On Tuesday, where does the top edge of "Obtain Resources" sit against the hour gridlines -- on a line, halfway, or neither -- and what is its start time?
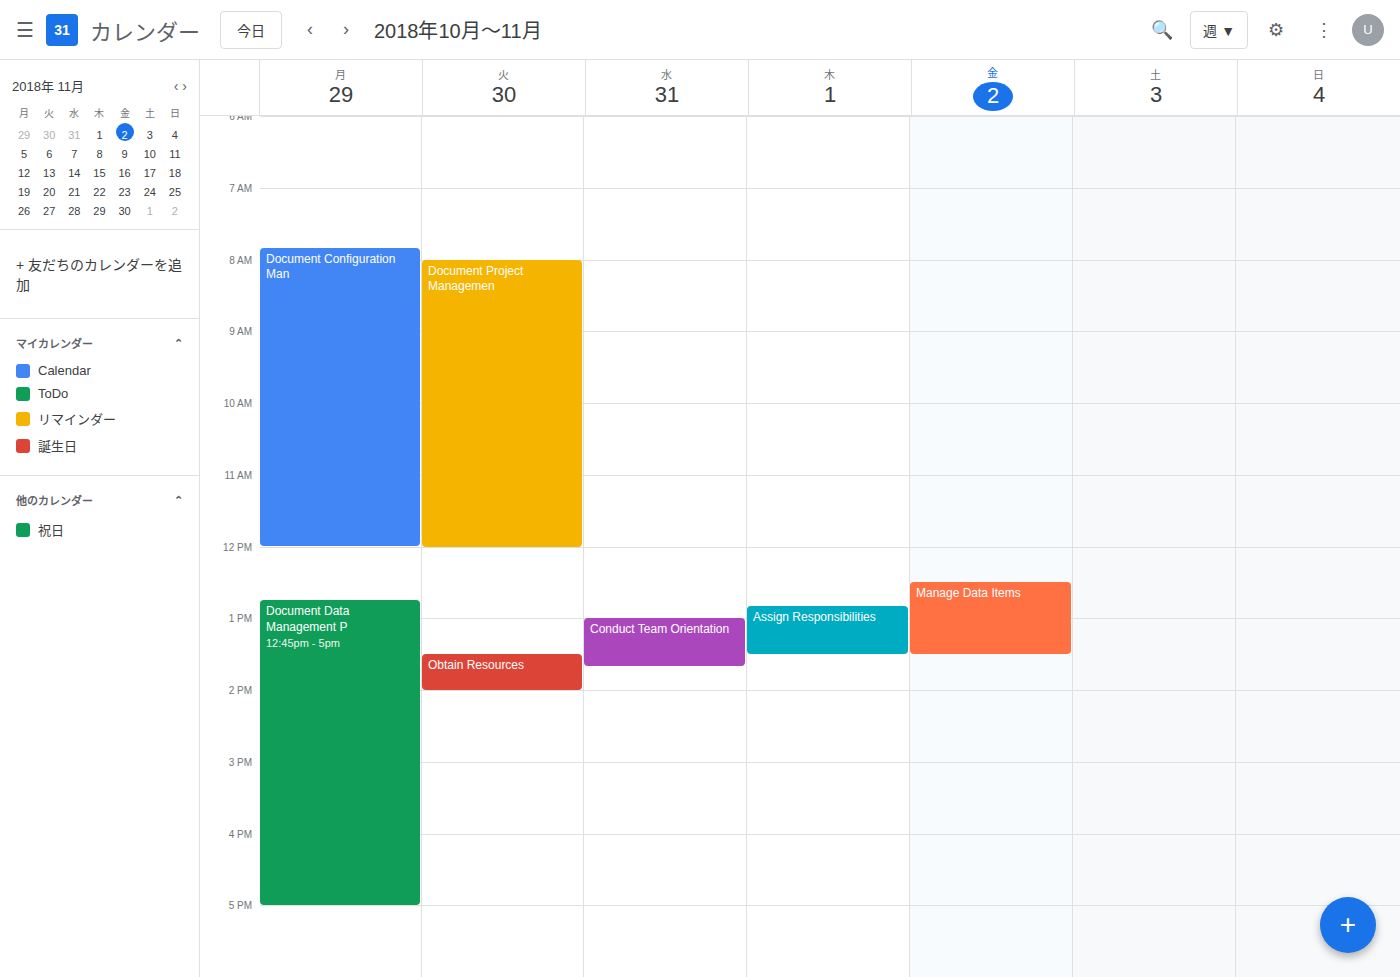
1:30 PM -- halfway between the 1 PM and 2 PM lines.